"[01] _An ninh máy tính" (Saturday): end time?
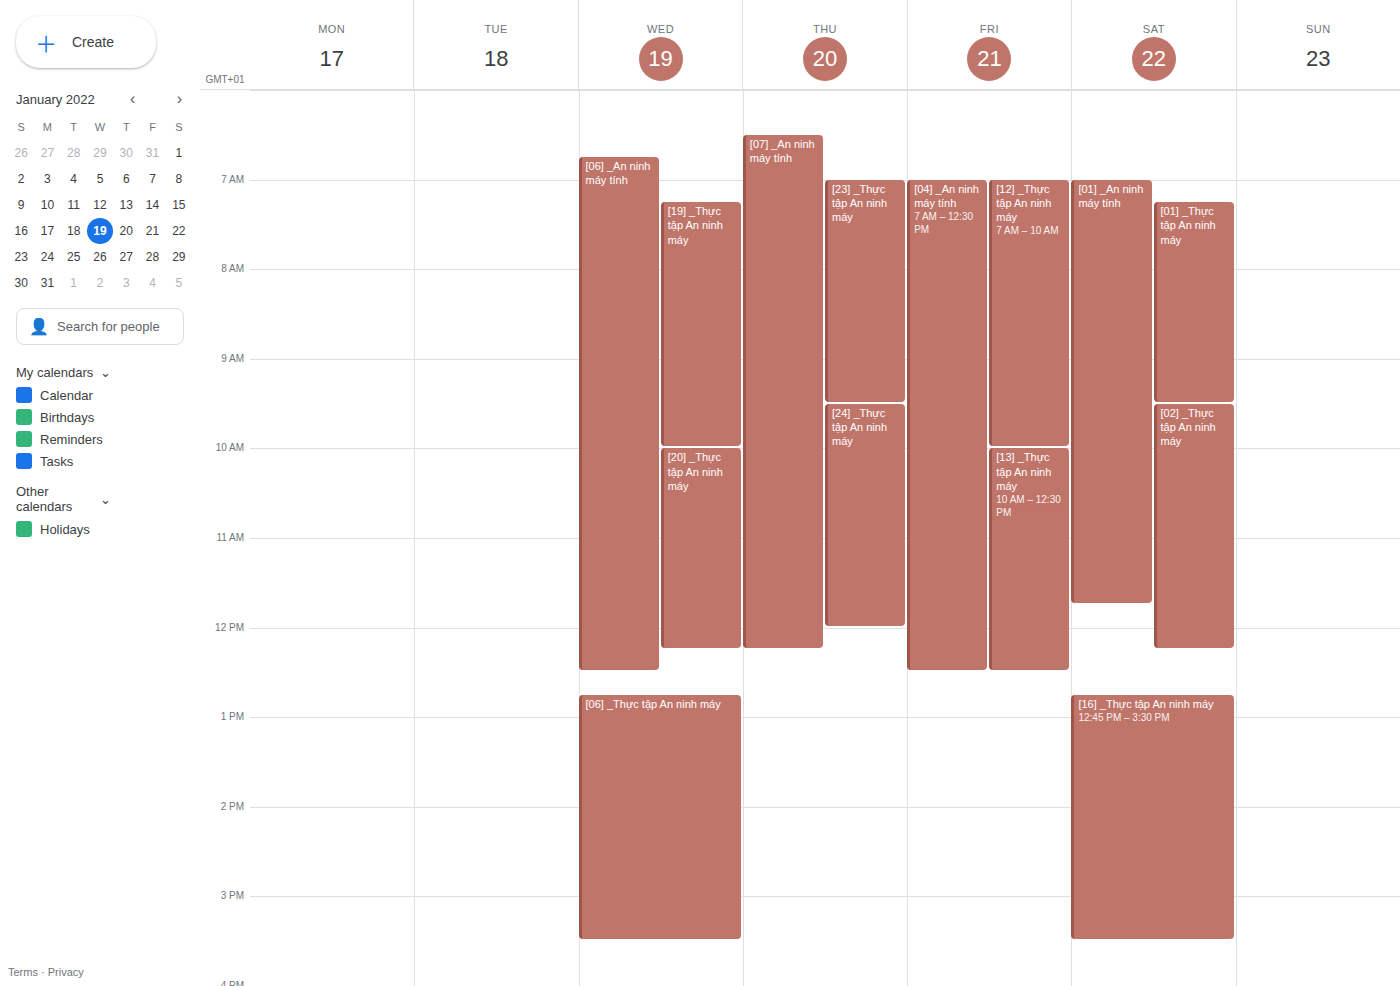
11:45 AM